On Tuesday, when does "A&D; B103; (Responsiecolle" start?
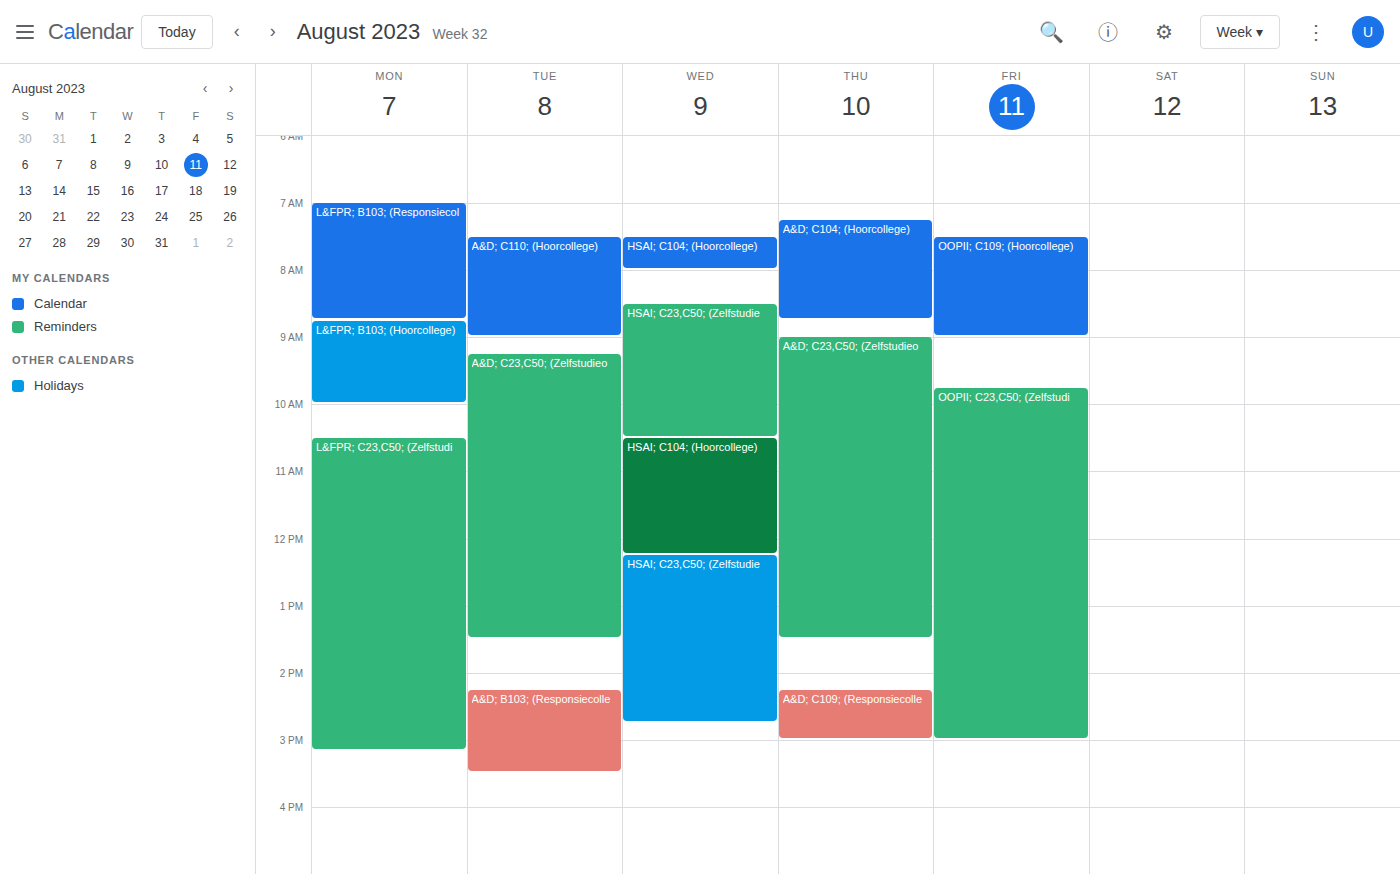
2:15 PM